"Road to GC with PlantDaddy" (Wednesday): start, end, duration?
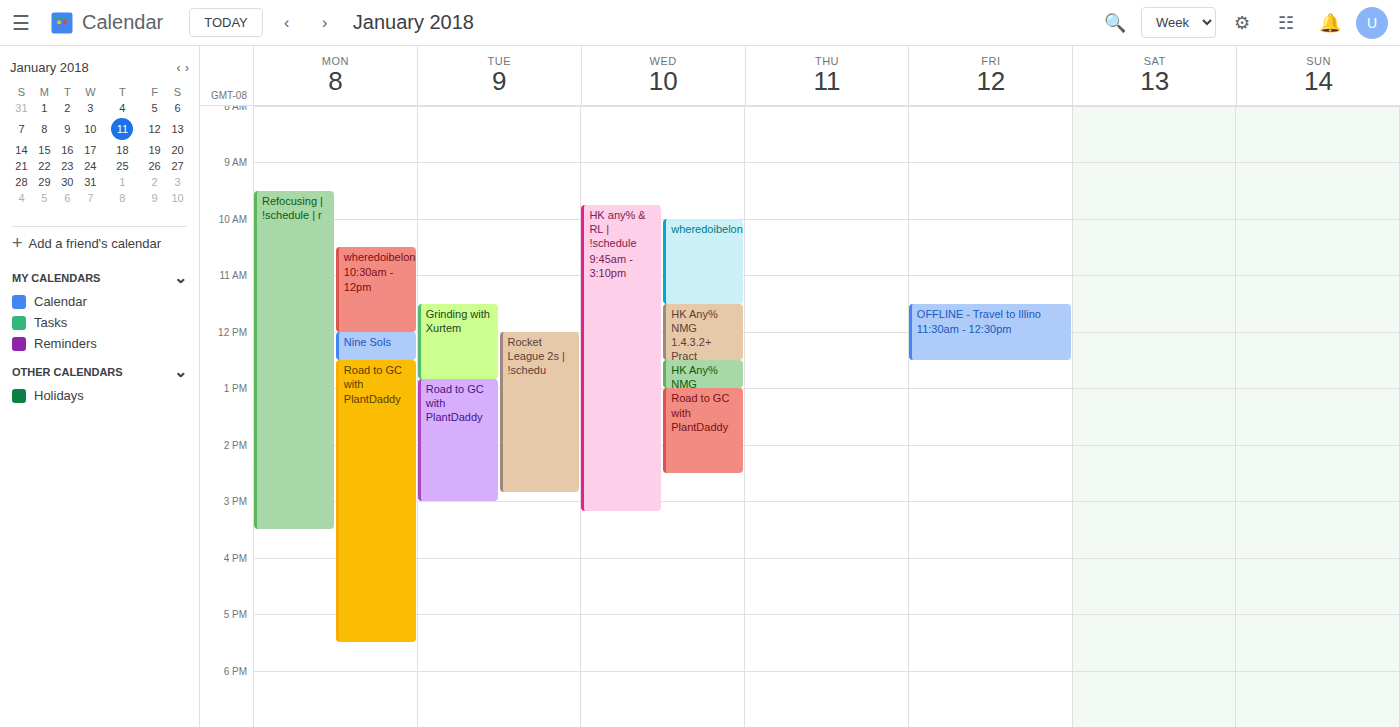
1:00 PM to 2:30 PM, 1 hour 30 minutes